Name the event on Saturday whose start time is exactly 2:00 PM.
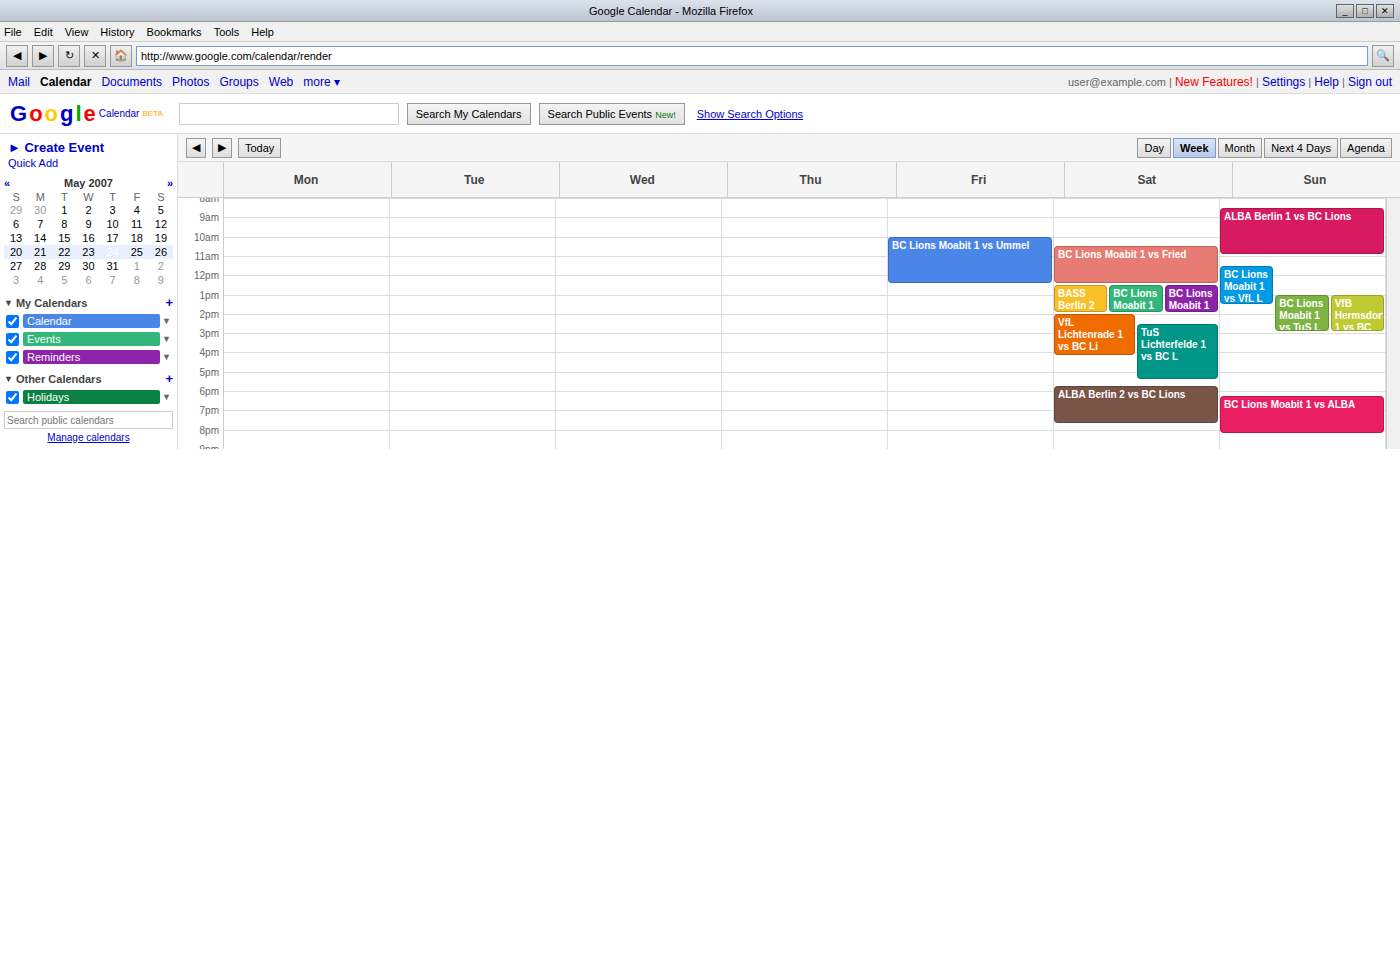
"VfL Lichtenrade 1 vs BC Li"